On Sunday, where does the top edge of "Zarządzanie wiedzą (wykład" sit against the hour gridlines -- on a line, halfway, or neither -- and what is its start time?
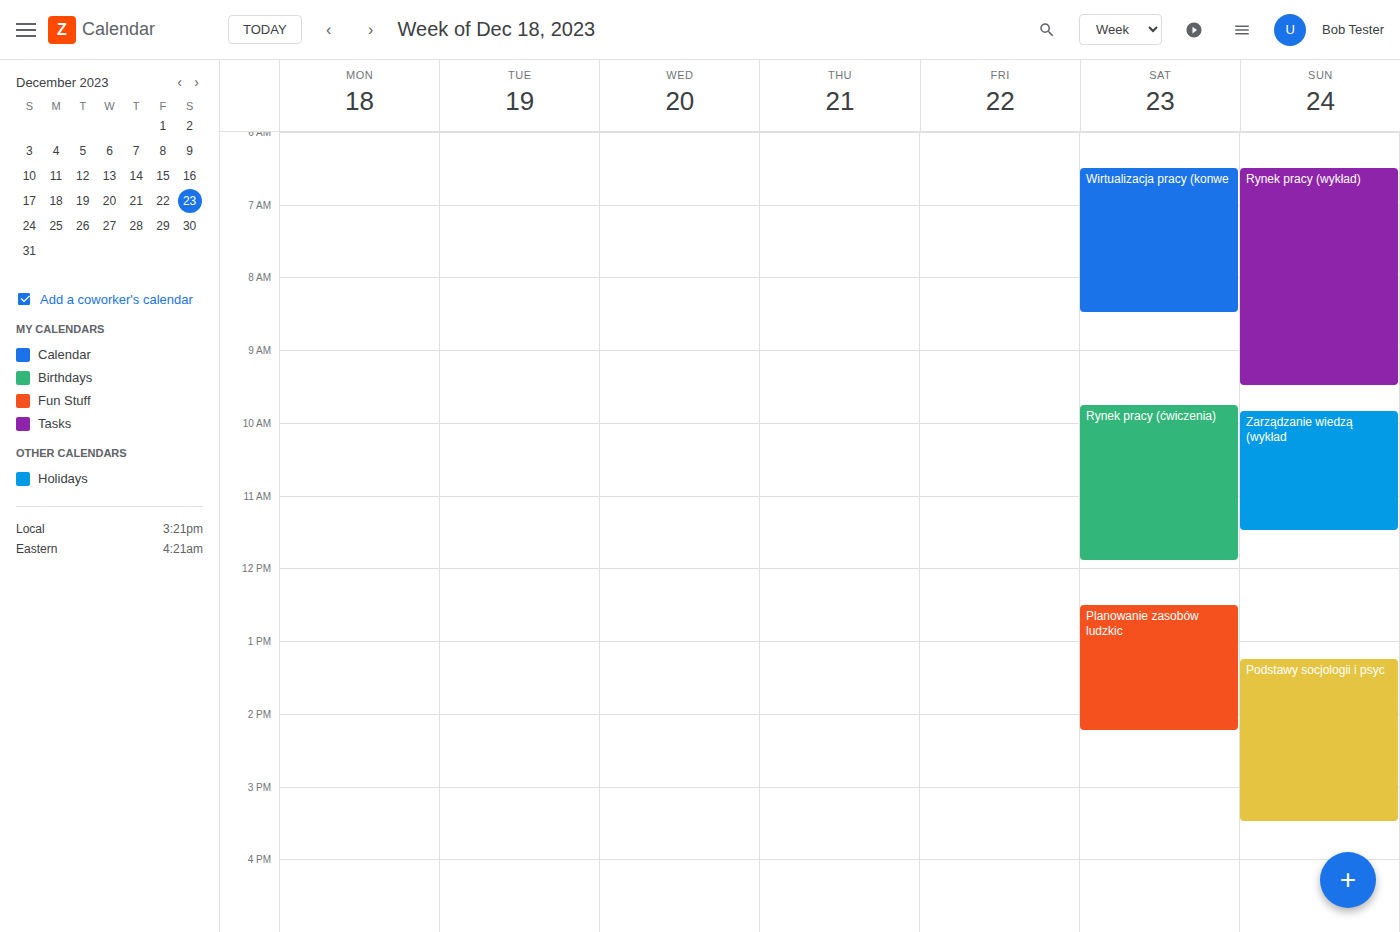
9:50 AM -- neither: 50 minutes below the 9 AM line and 10 minutes above the 10 AM line.